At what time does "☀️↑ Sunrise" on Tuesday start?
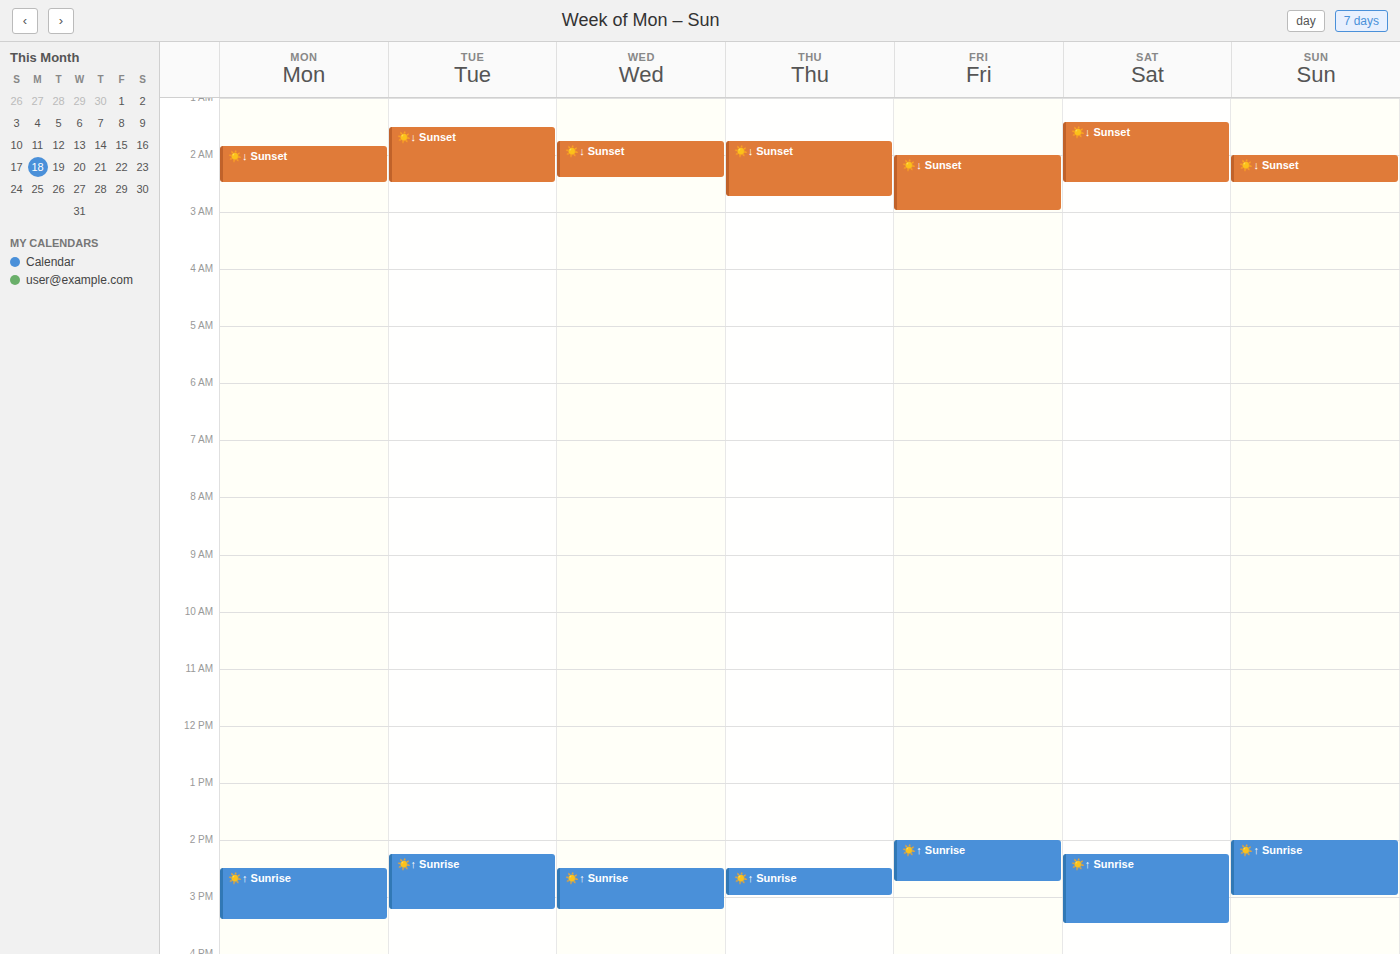
2:15 PM